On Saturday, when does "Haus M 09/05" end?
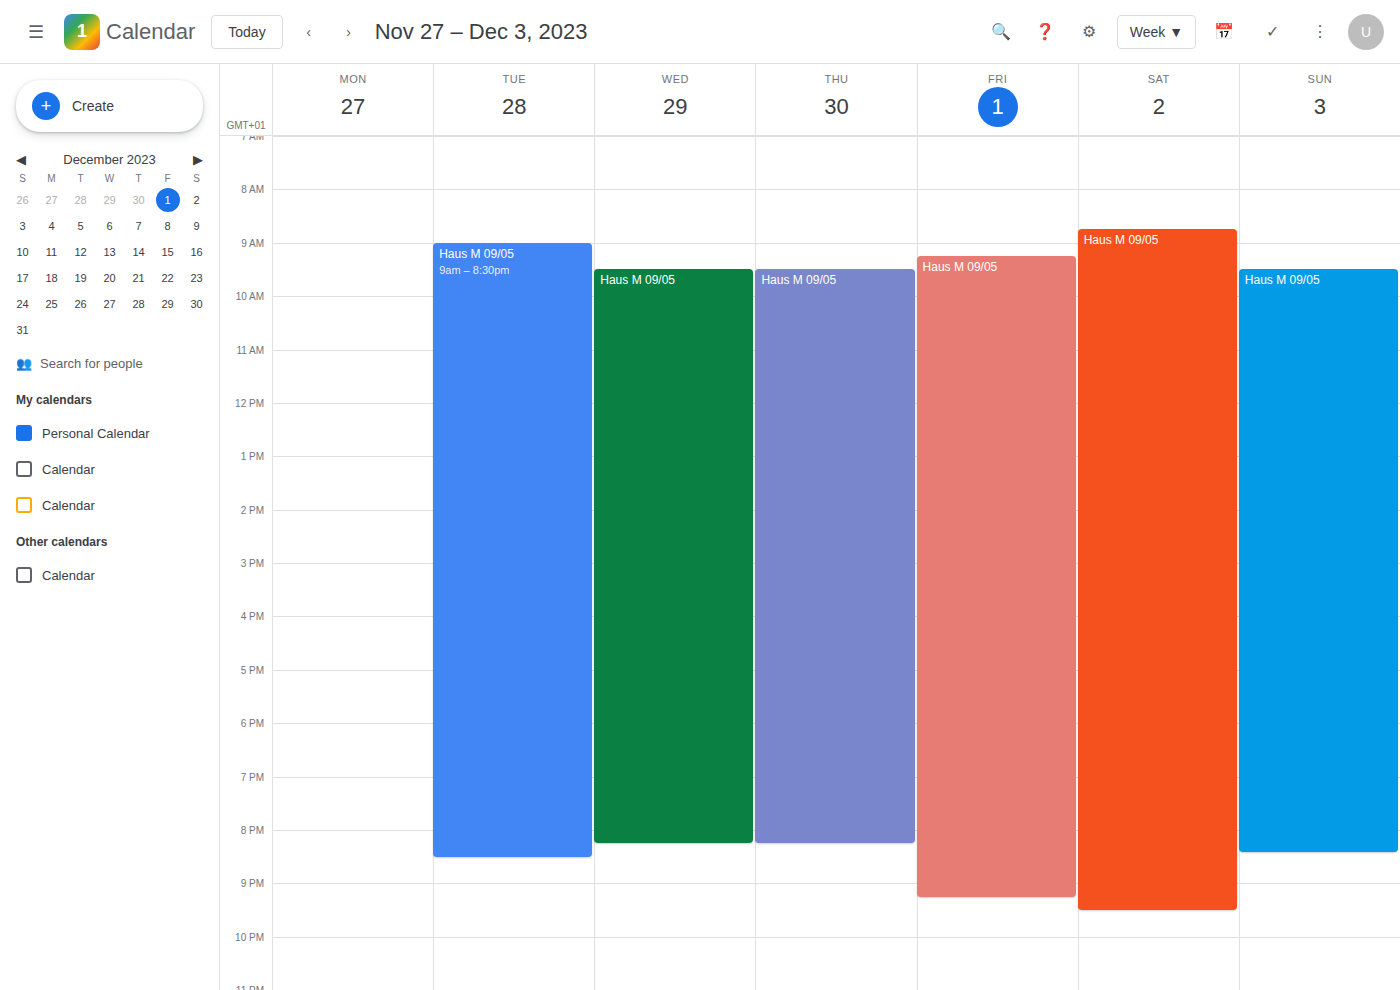
9:30 PM